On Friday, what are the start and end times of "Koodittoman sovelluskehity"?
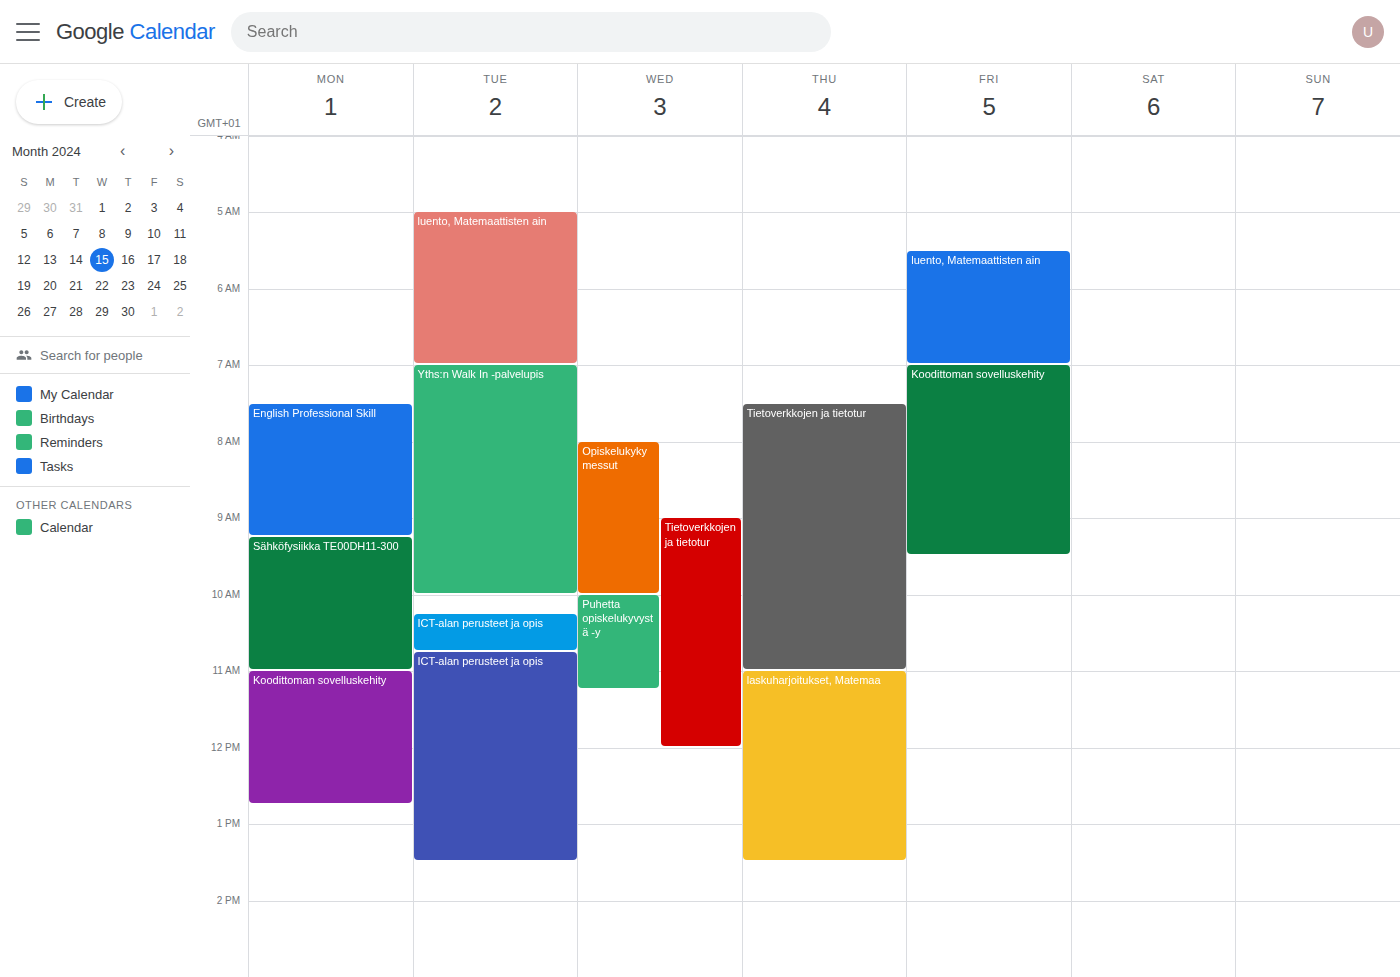
7:00 AM to 9:30 AM